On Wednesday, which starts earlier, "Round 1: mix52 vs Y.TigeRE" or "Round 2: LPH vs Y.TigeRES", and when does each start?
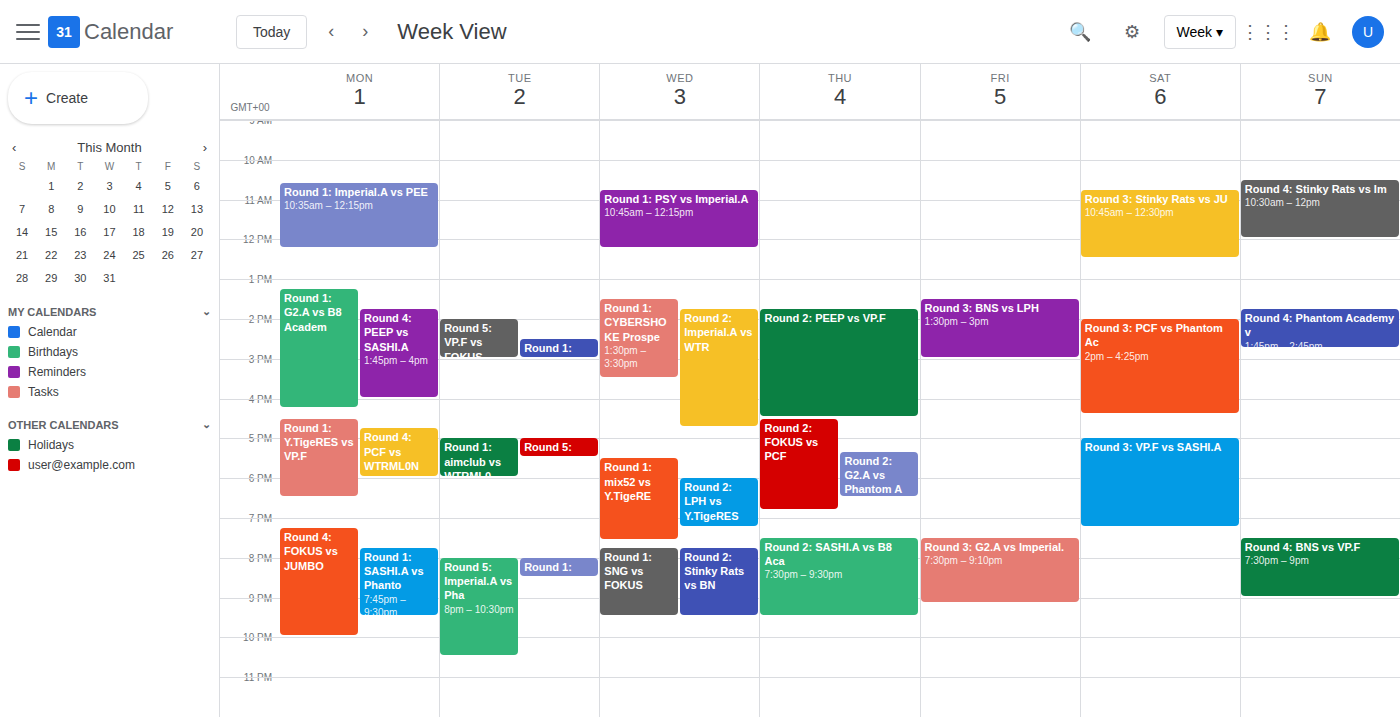
"Round 1: mix52 vs Y.TigeRE" 17:30; "Round 2: LPH vs Y.TigeRES" 18:00.